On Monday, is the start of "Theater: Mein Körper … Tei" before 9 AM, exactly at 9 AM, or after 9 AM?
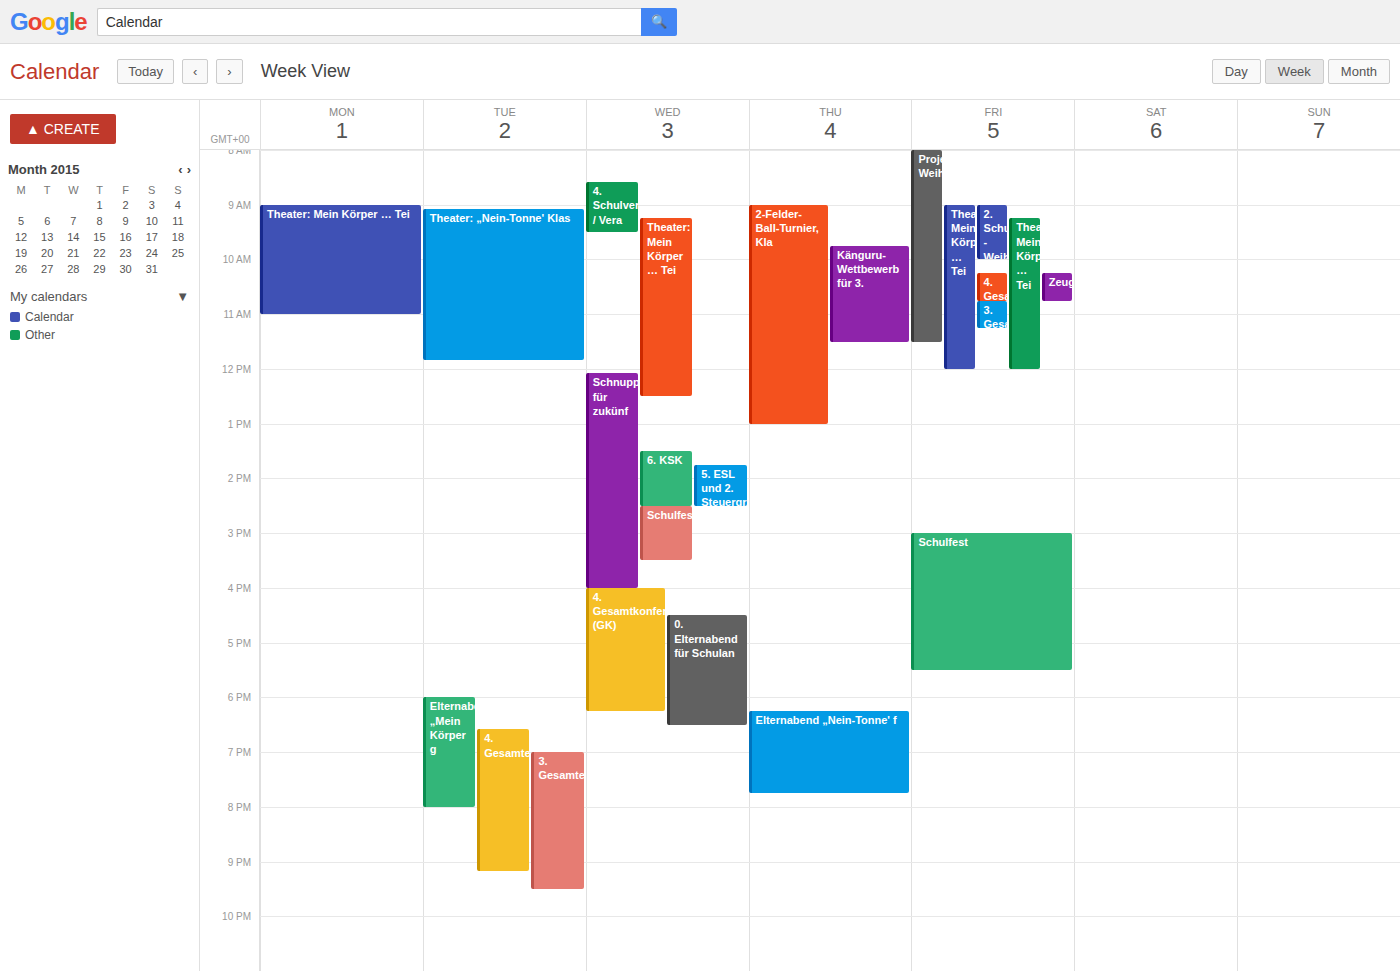
9:00 AM -- exactly at 9 AM, on the 9 AM line.